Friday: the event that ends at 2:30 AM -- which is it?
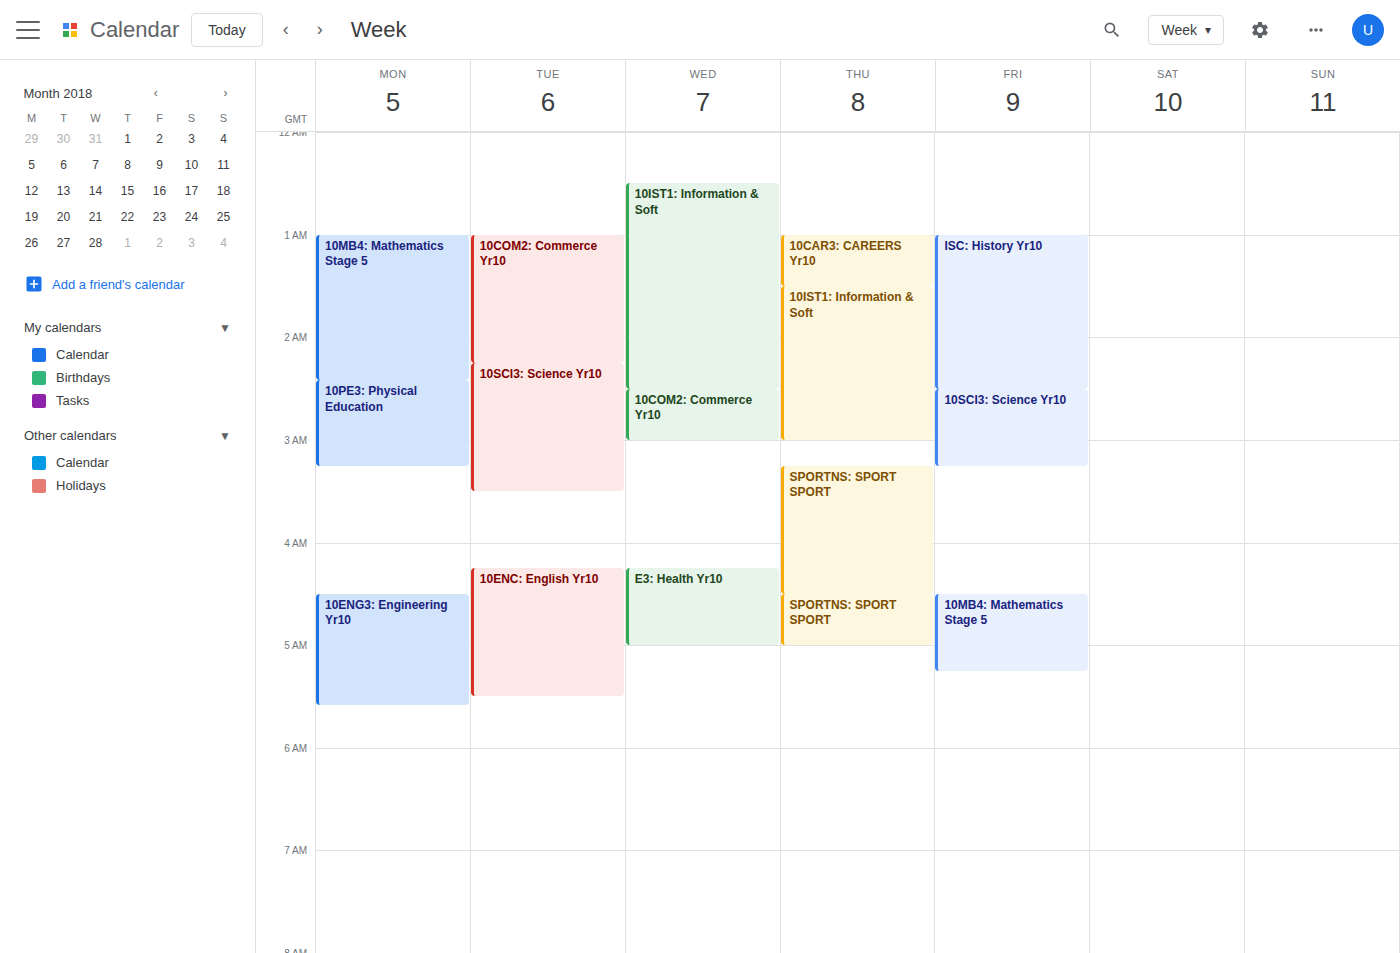
"ISC: History Yr10"